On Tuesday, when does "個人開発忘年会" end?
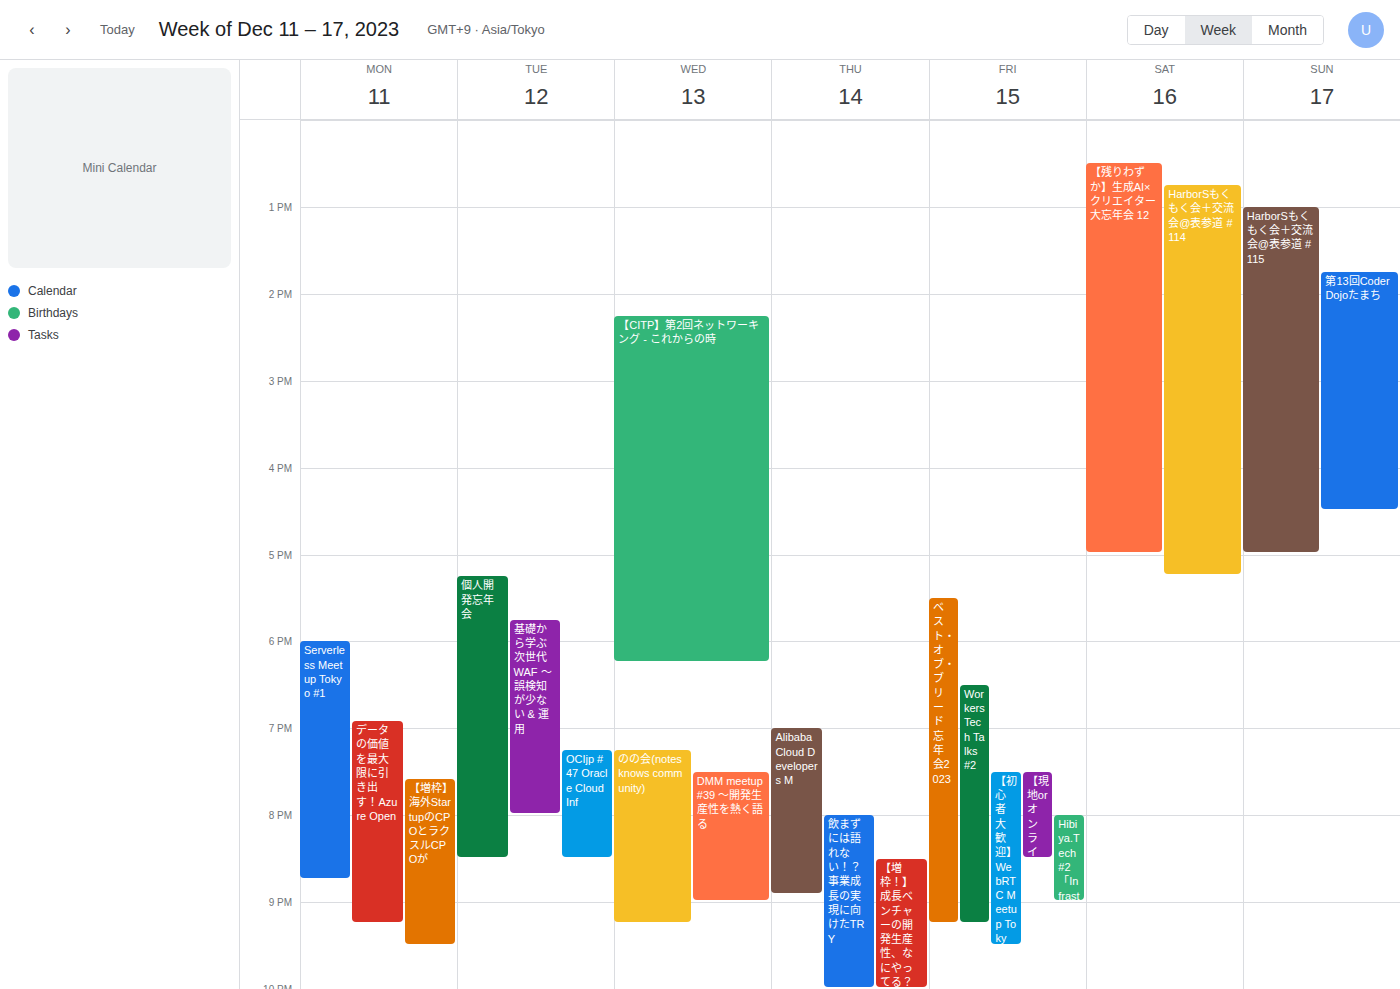
8:30 PM